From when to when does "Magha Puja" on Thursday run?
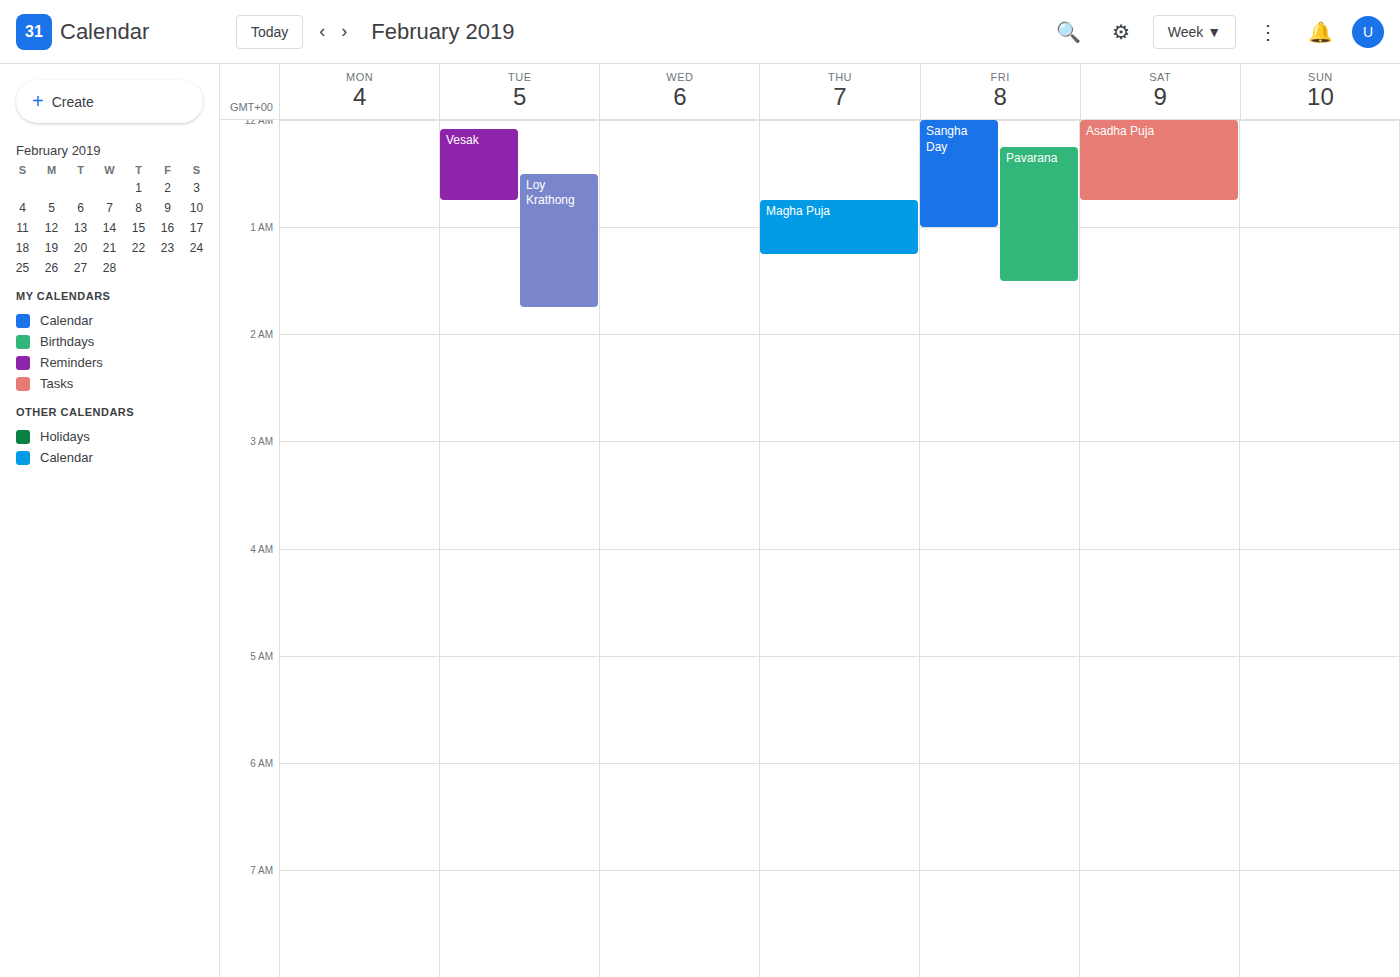
12:45 AM to 1:15 AM